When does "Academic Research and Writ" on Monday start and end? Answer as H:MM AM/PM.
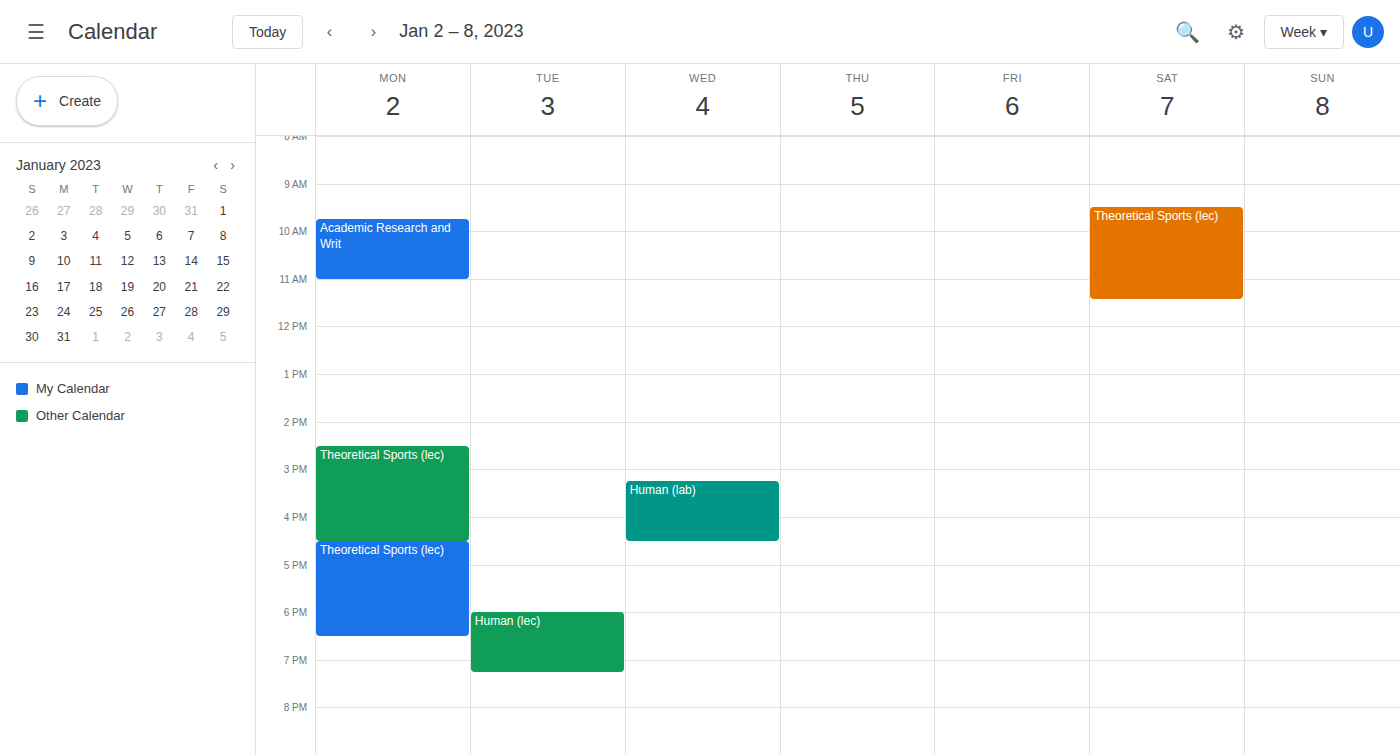
9:45 AM to 11:00 AM